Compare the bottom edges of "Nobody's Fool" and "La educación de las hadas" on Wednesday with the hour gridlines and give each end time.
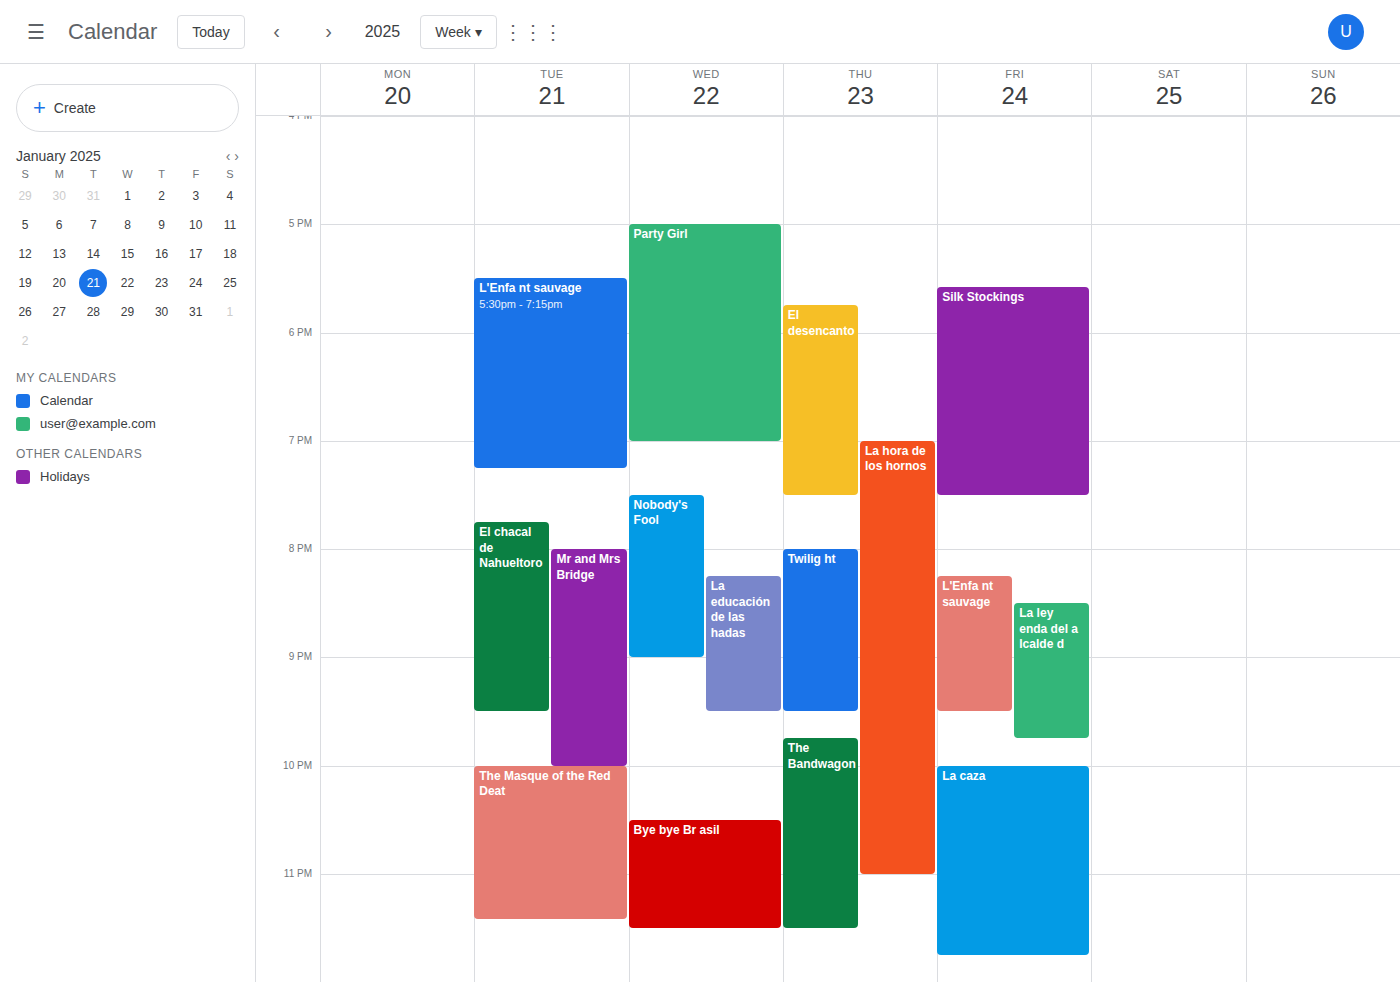
"Nobody's Fool": 9:00 PM, exactly on the 9 PM line. "La educación de las hadas": 9:30 PM, halfway between the 9 PM and 10 PM lines.